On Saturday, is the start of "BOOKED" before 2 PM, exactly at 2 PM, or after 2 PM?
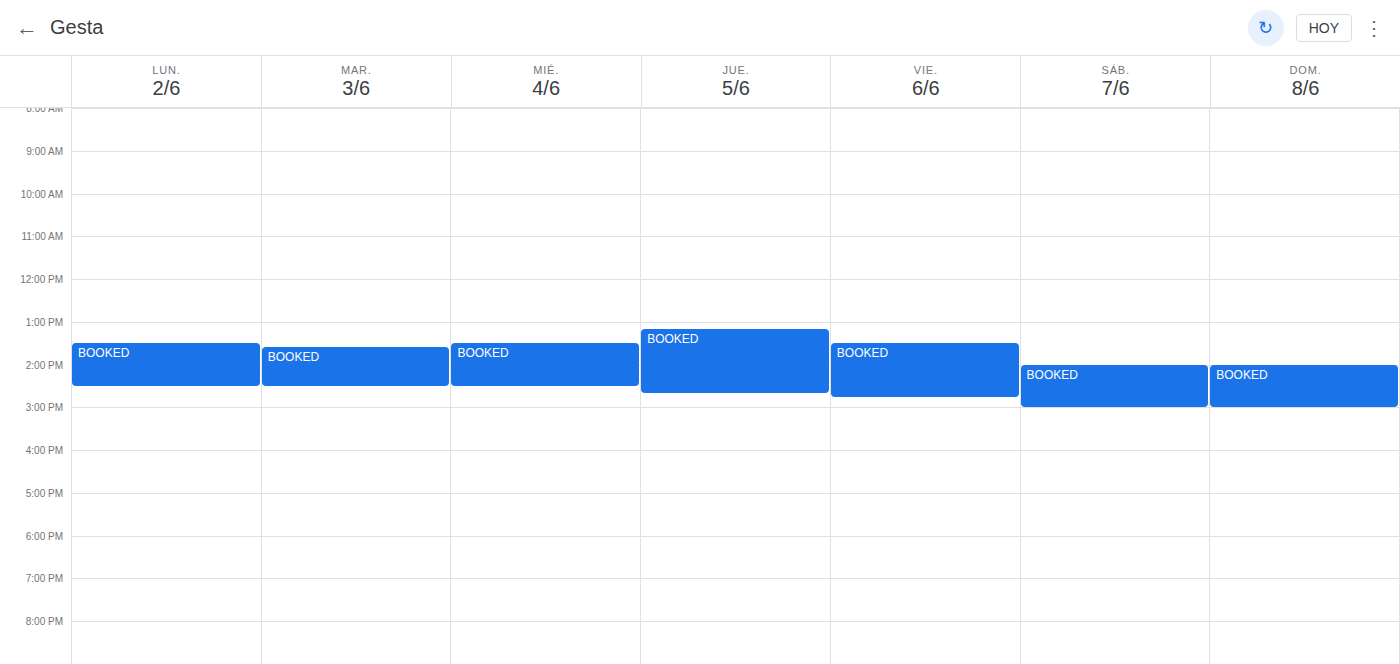
2:00 PM -- exactly at 2 PM, on the 2 PM line.